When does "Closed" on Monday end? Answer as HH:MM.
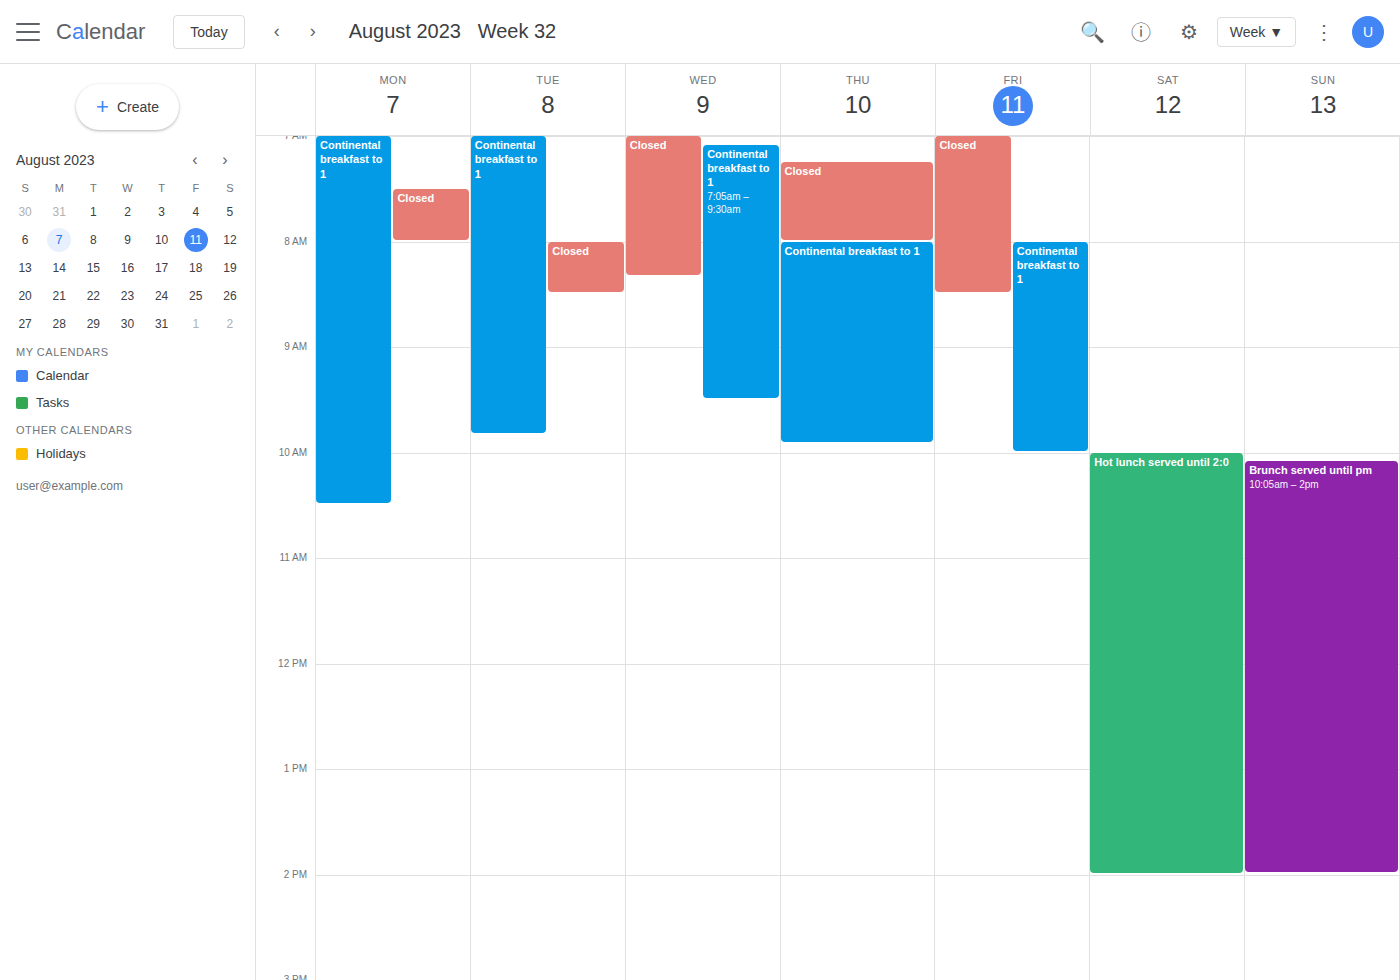
08:00